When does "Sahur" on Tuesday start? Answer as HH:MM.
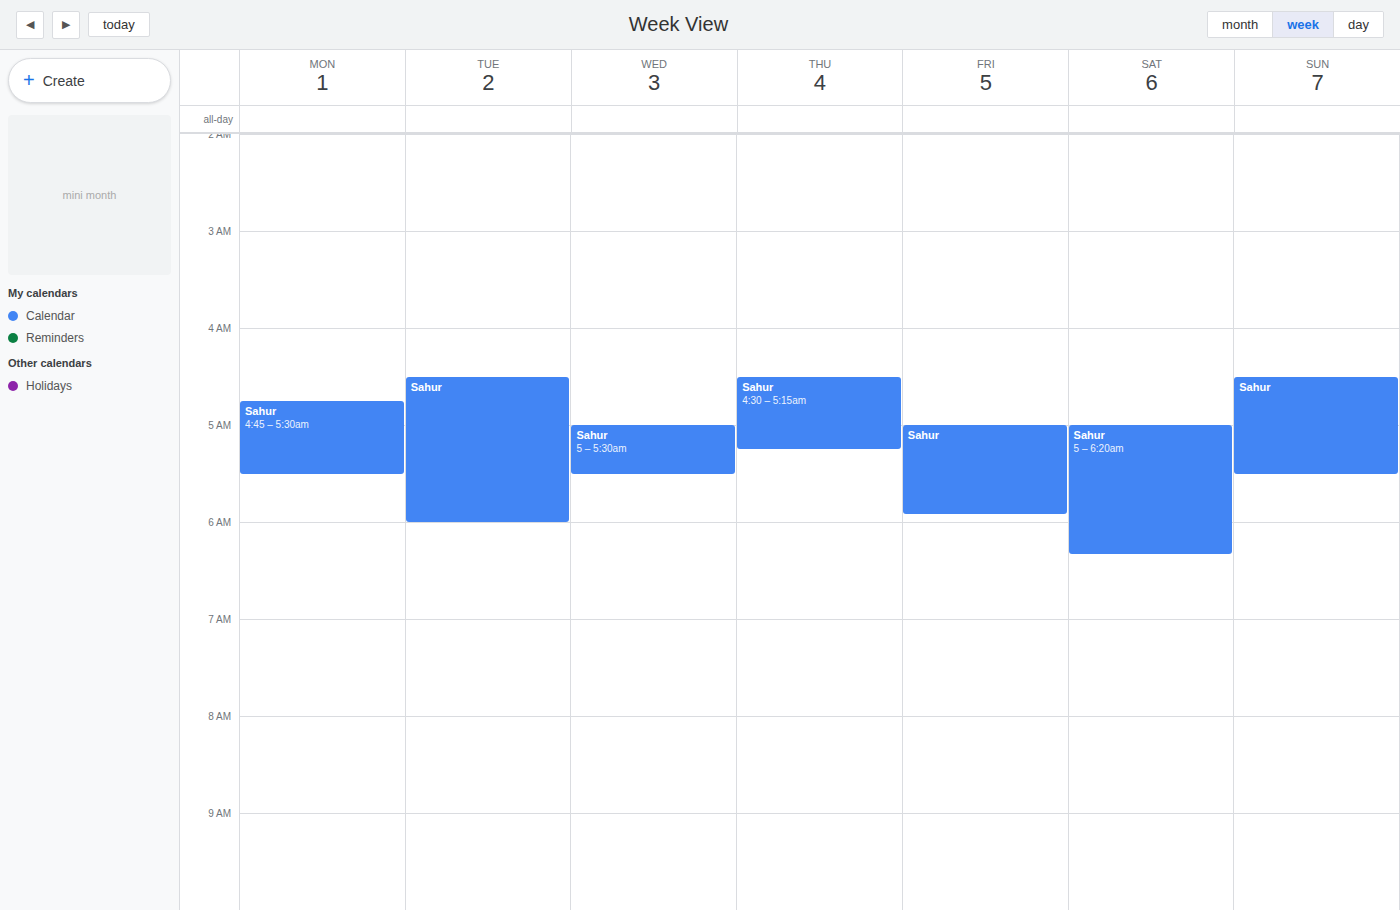
04:30